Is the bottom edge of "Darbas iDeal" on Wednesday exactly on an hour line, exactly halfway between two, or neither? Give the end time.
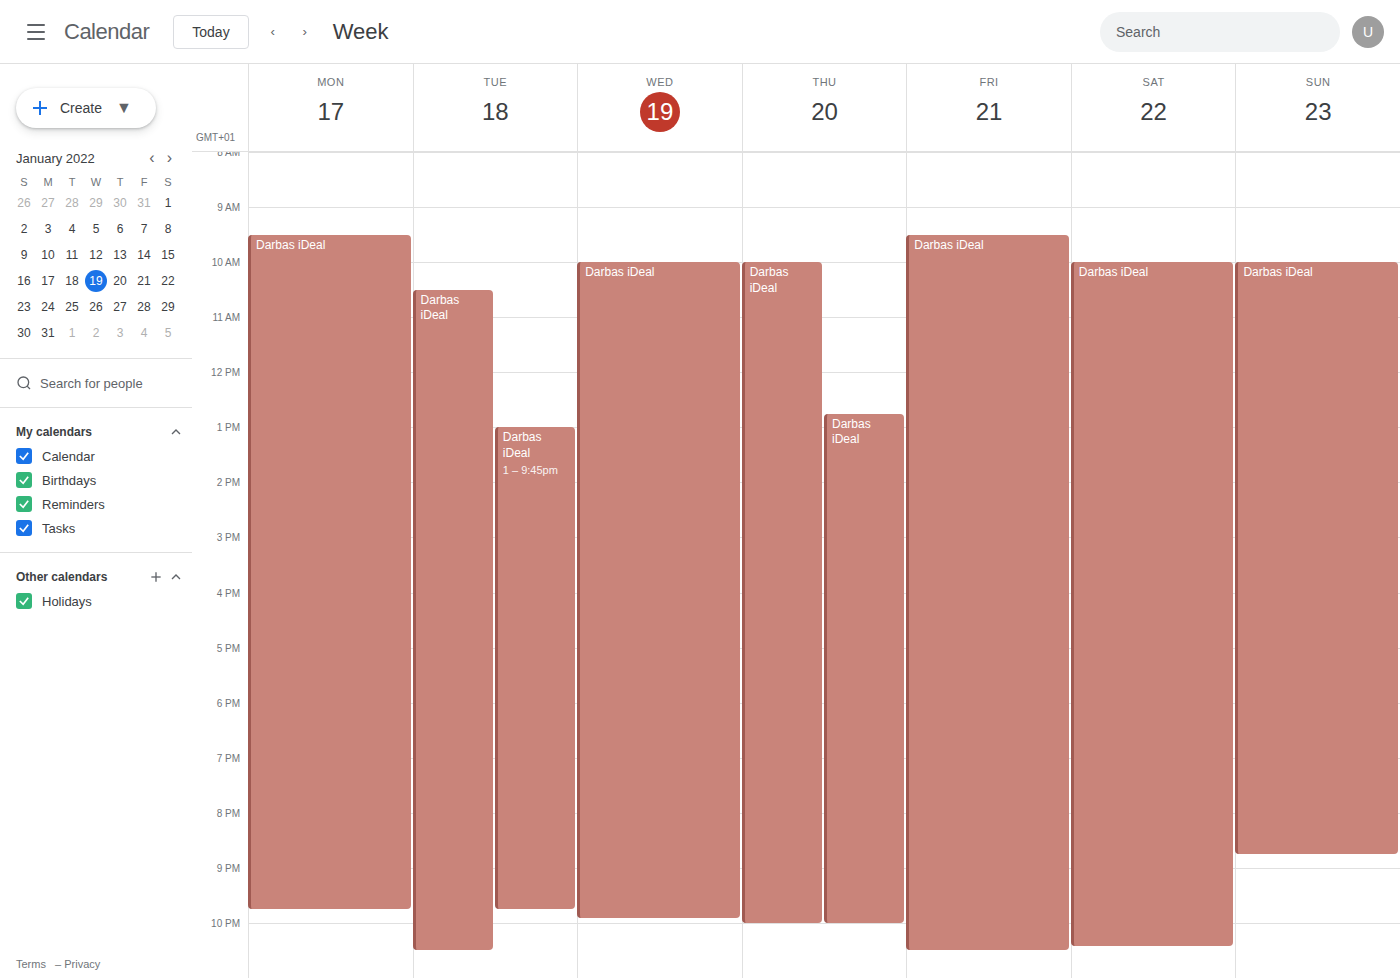
9:55 PM -- neither: 55 minutes below the 9 PM line and 5 minutes above the 10 PM line.